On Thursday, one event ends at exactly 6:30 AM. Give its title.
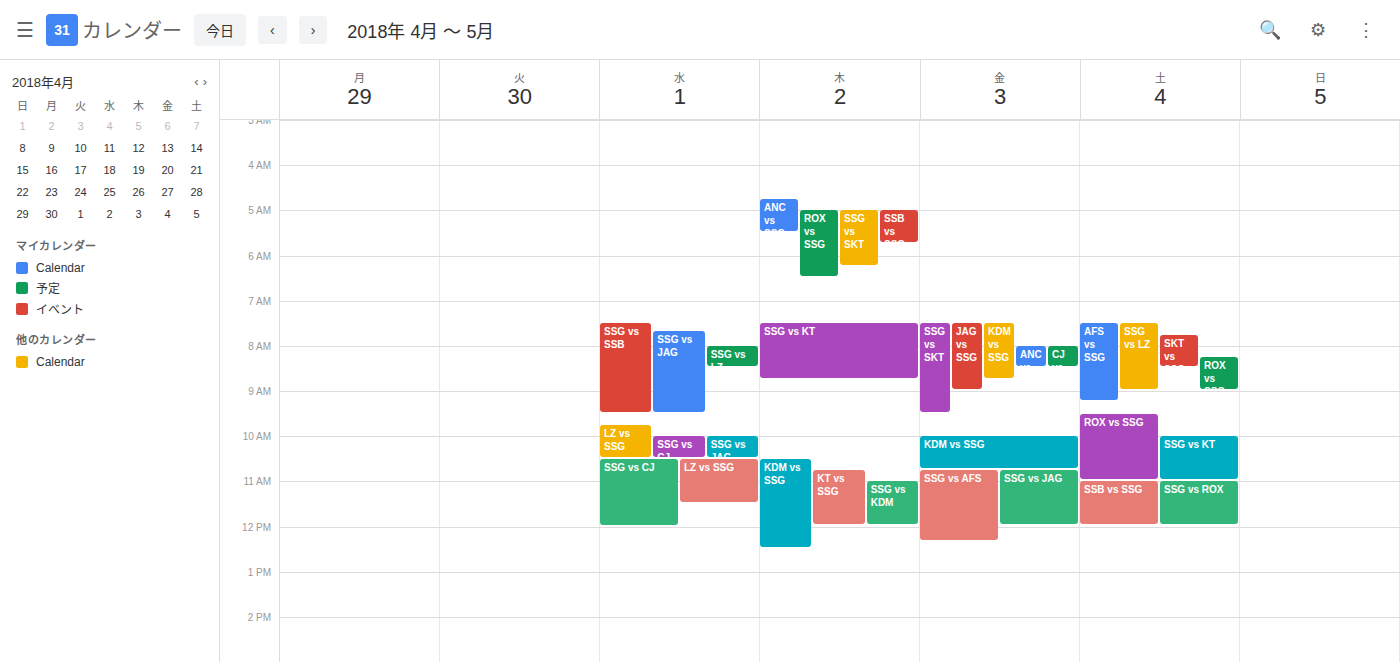
"ROX vs SSG"